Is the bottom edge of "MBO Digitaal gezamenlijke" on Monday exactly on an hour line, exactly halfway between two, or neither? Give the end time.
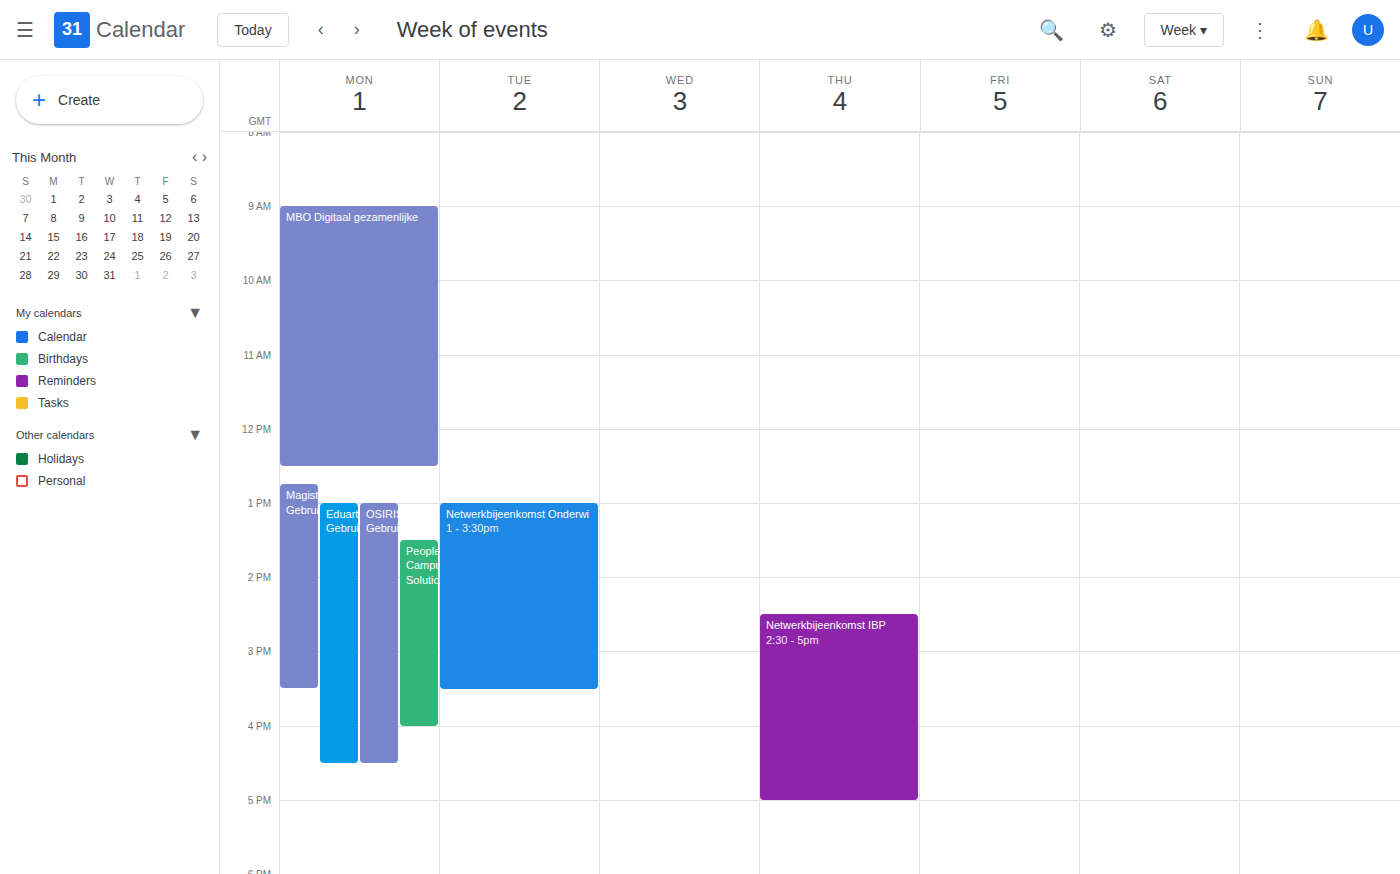
12:30 PM -- halfway between the 12 PM and 1 PM lines.